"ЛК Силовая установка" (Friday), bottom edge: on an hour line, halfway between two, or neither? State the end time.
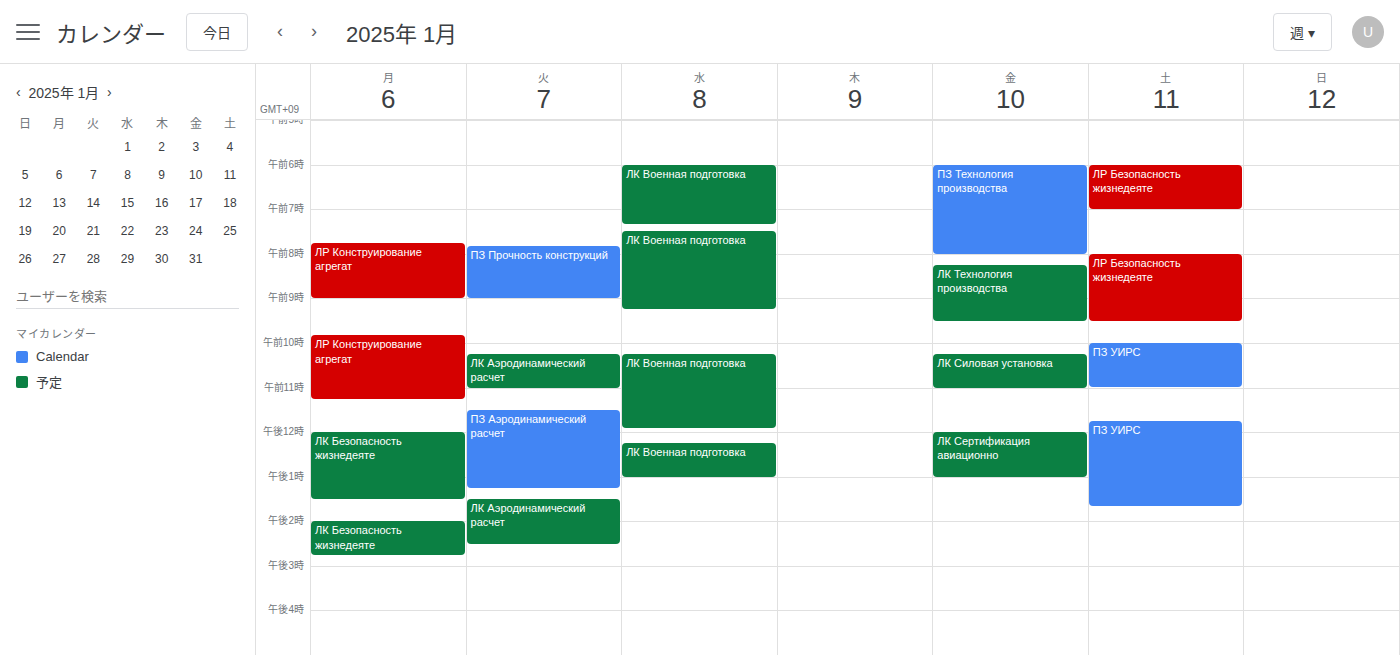
11:00 AM -- exactly on the 11 AM line.